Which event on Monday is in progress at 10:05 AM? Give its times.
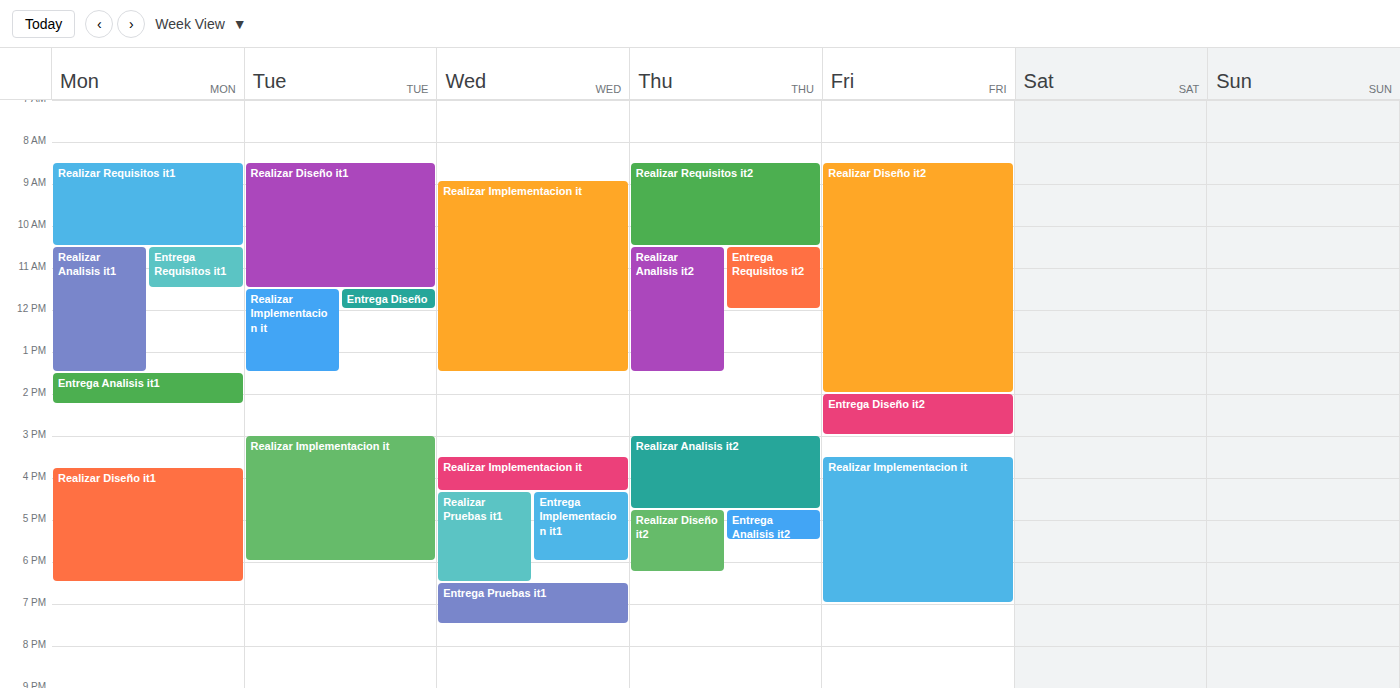
"Realizar Requisitos it1", 8:30 AM to 10:30 AM